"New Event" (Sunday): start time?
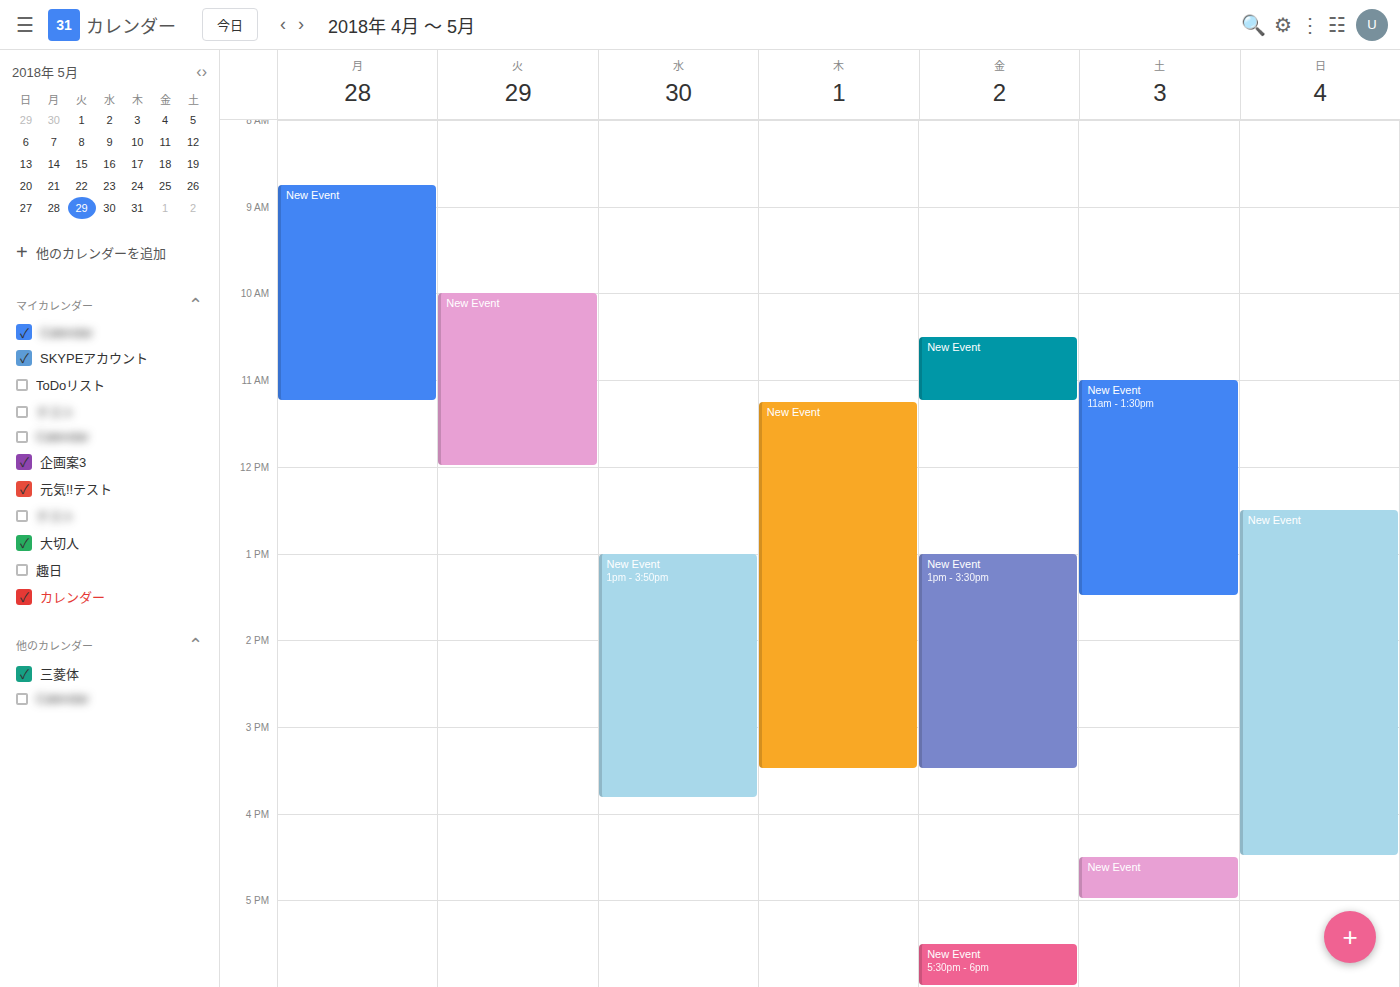
12:30 PM